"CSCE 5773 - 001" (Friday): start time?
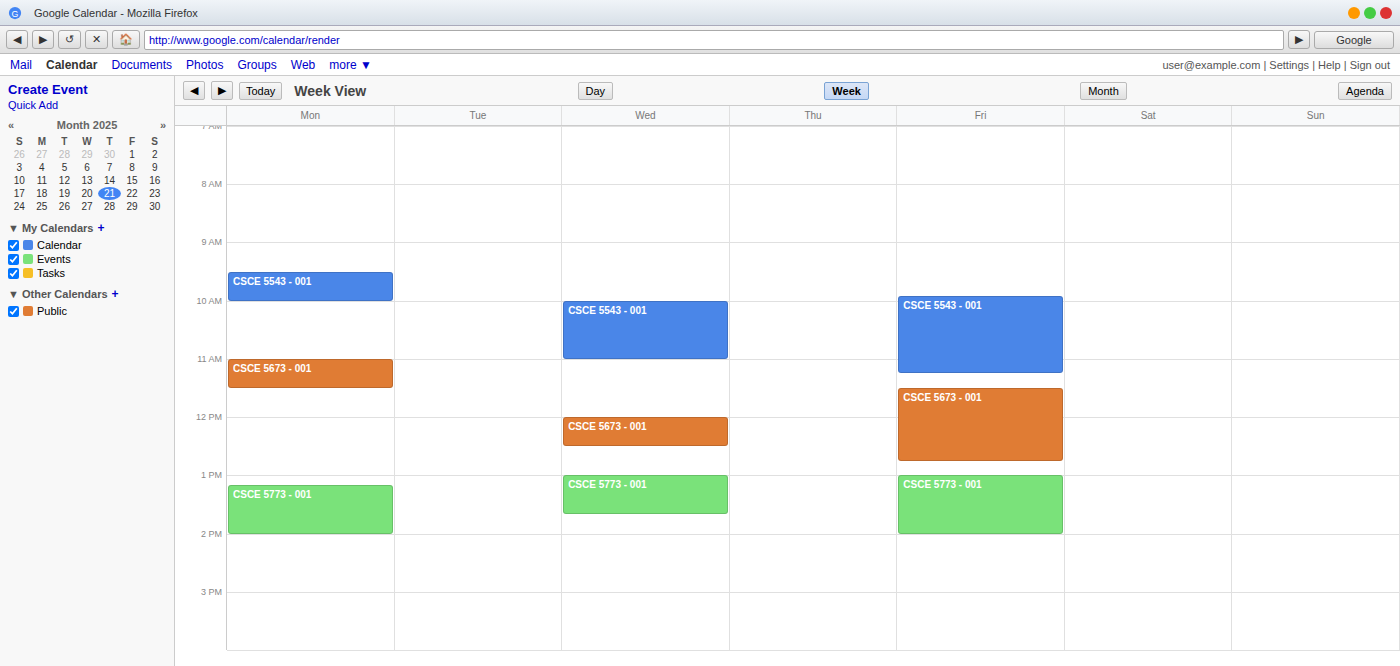
1:00 PM